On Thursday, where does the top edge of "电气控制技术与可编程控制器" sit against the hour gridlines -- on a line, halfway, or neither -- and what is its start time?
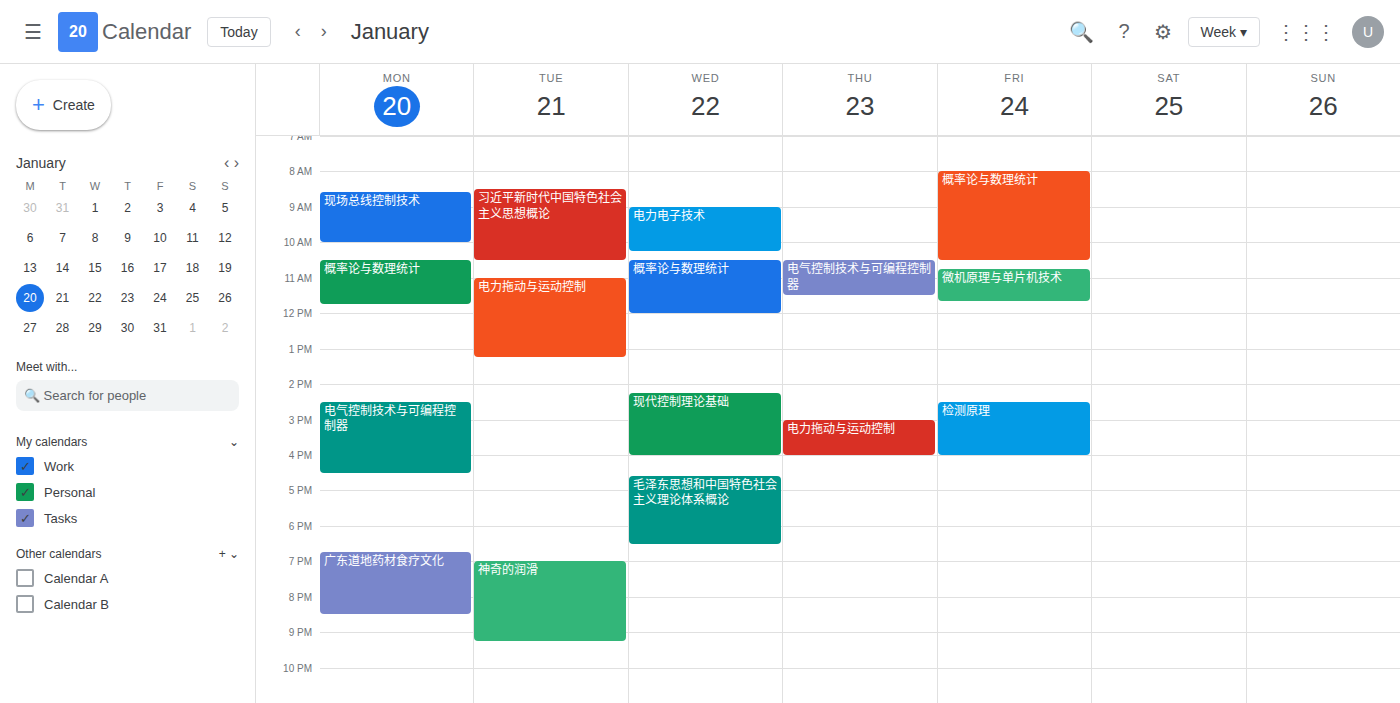
10:30 AM -- halfway between the 10 AM and 11 AM lines.